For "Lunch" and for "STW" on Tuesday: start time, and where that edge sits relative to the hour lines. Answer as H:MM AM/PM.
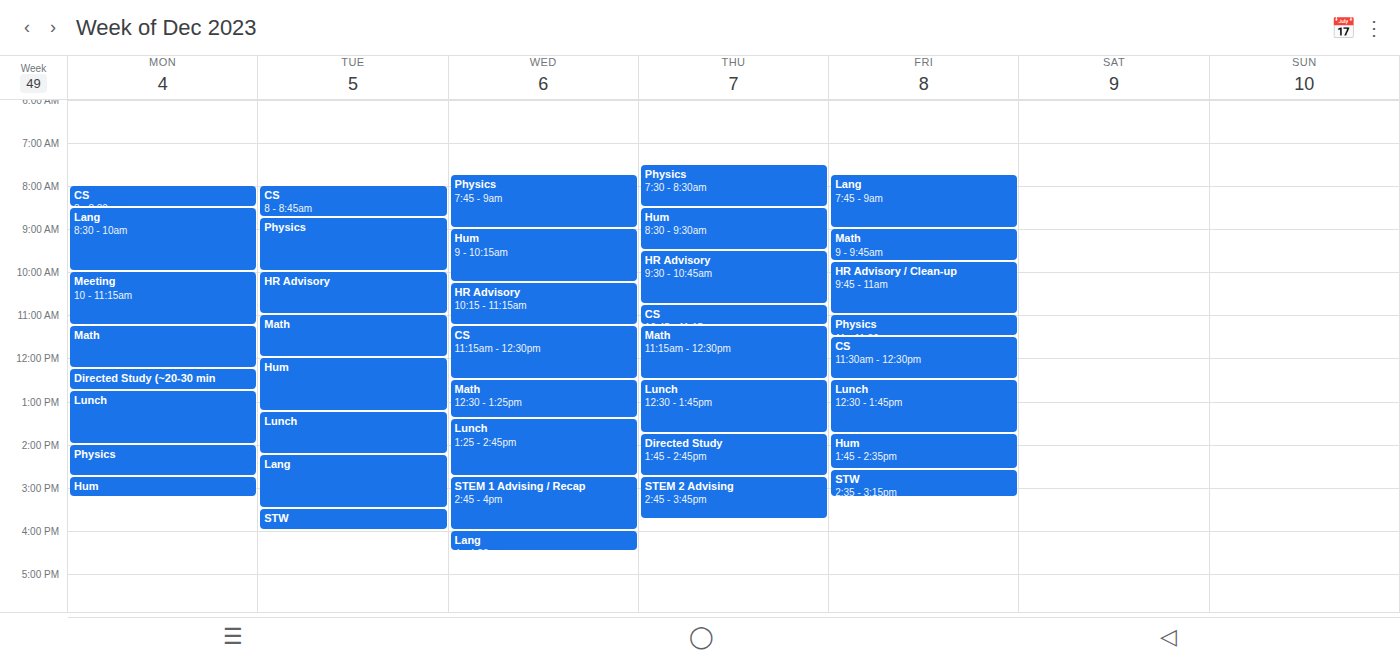
"Lunch": 1:15 PM, neither: a quarter of the way from the 1 PM line to the 2 PM line. "STW": 3:30 PM, halfway between the 3 PM and 4 PM lines.